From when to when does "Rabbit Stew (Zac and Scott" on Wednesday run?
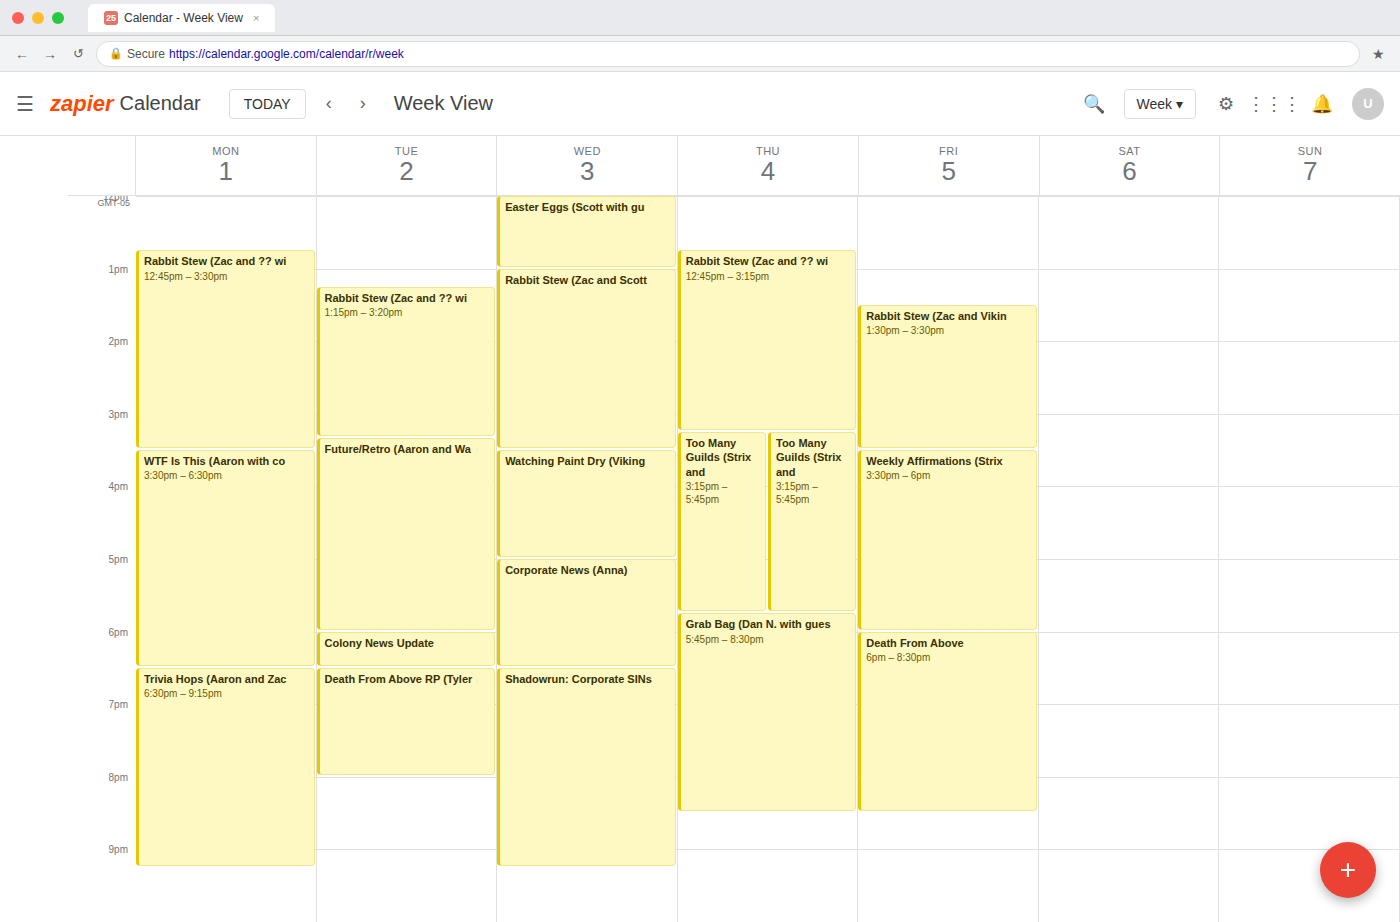
1:00 PM to 3:30 PM